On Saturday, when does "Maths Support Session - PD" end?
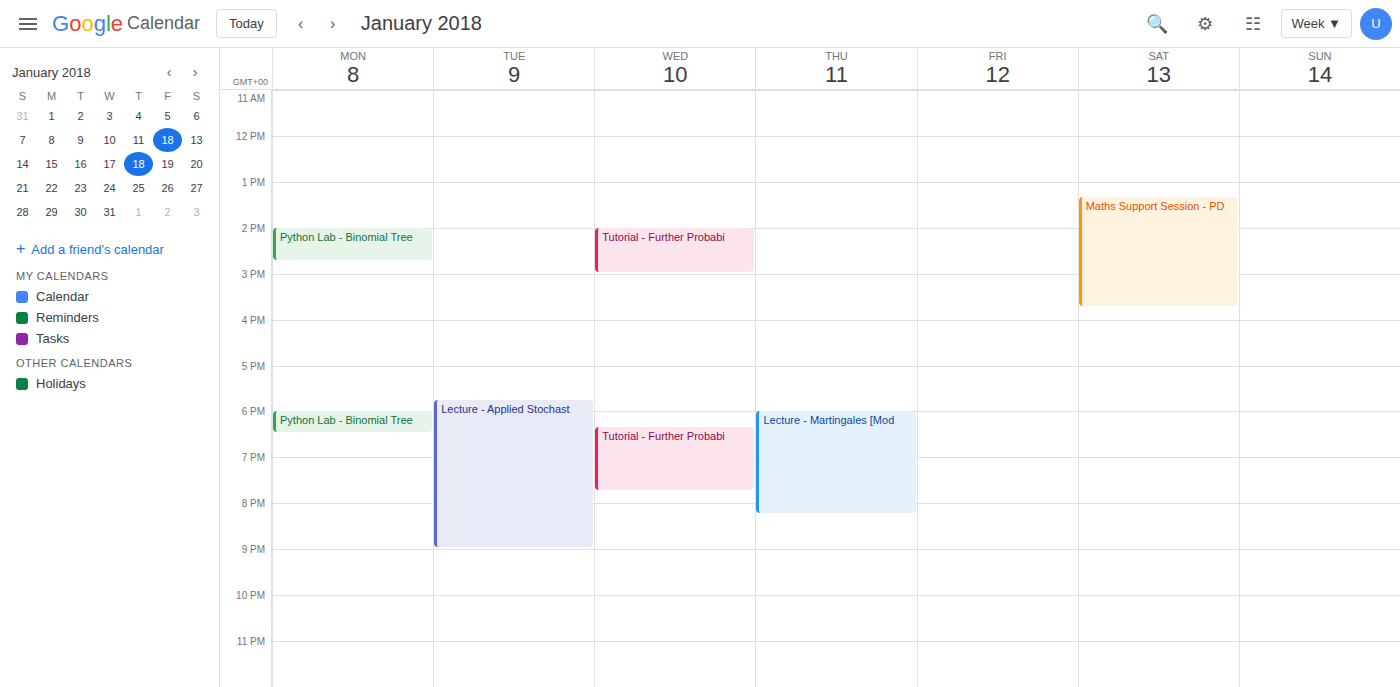
3:45 PM